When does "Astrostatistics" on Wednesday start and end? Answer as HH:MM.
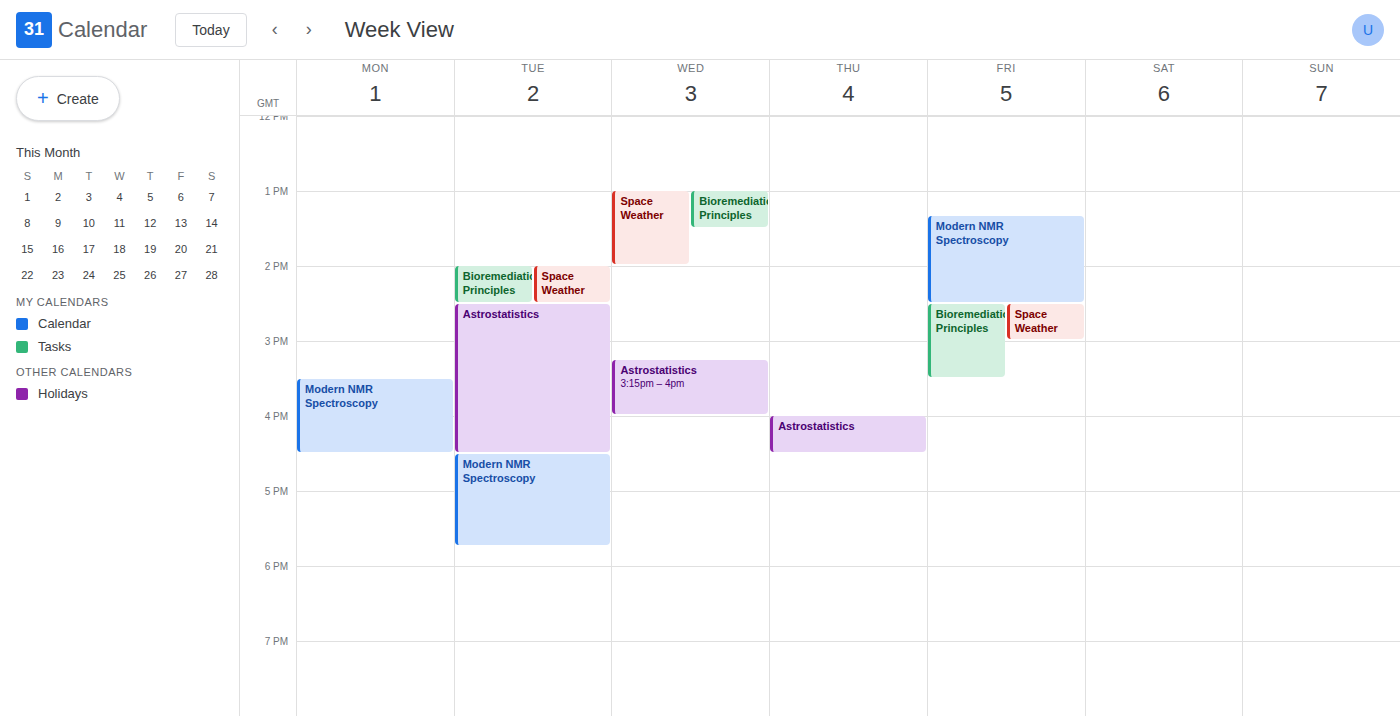
15:15 to 16:00